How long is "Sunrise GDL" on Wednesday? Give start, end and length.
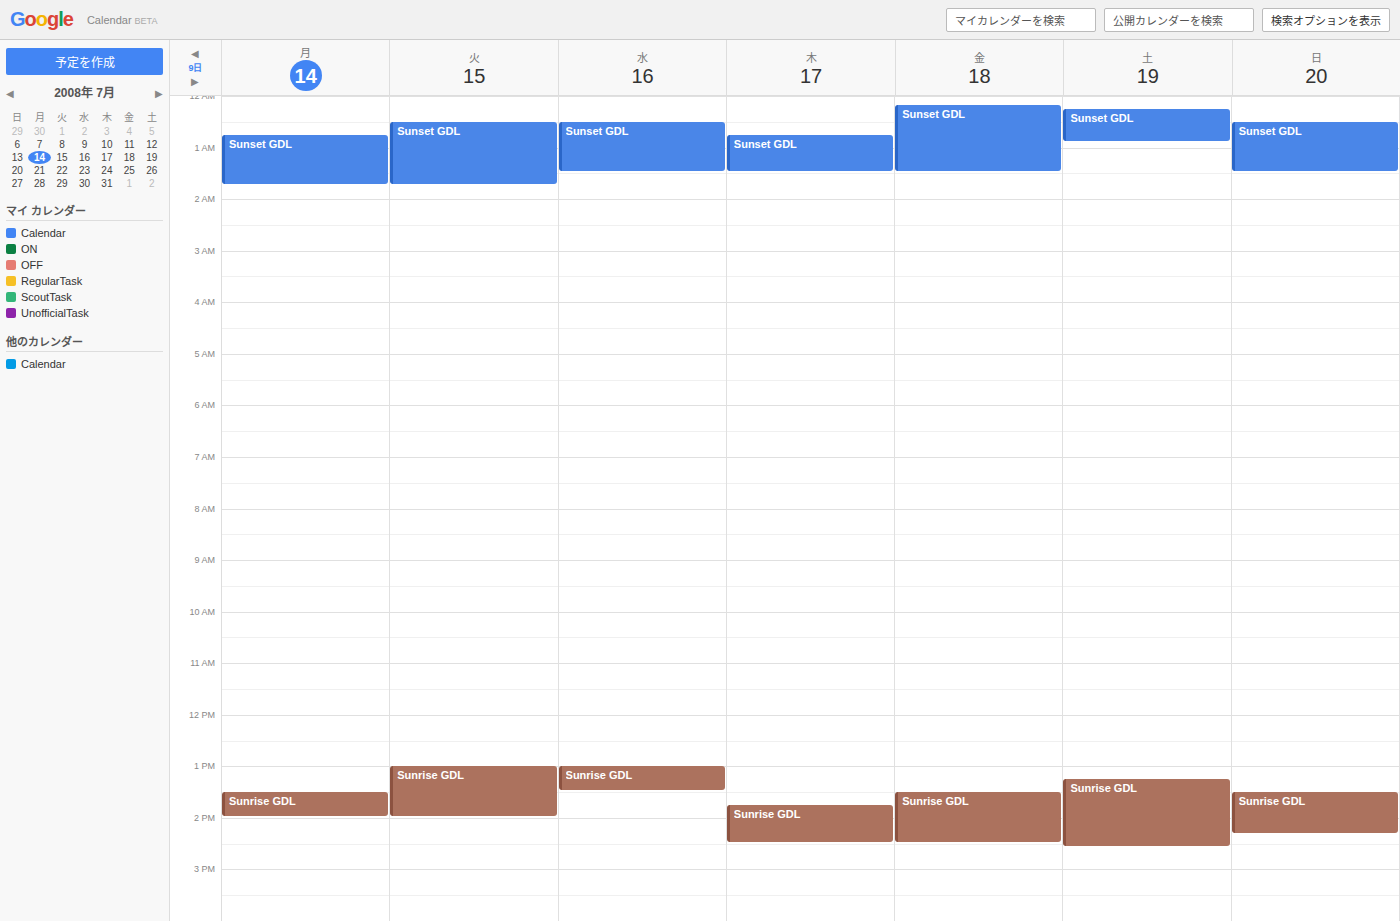
1:00 PM to 1:30 PM, 30 minutes